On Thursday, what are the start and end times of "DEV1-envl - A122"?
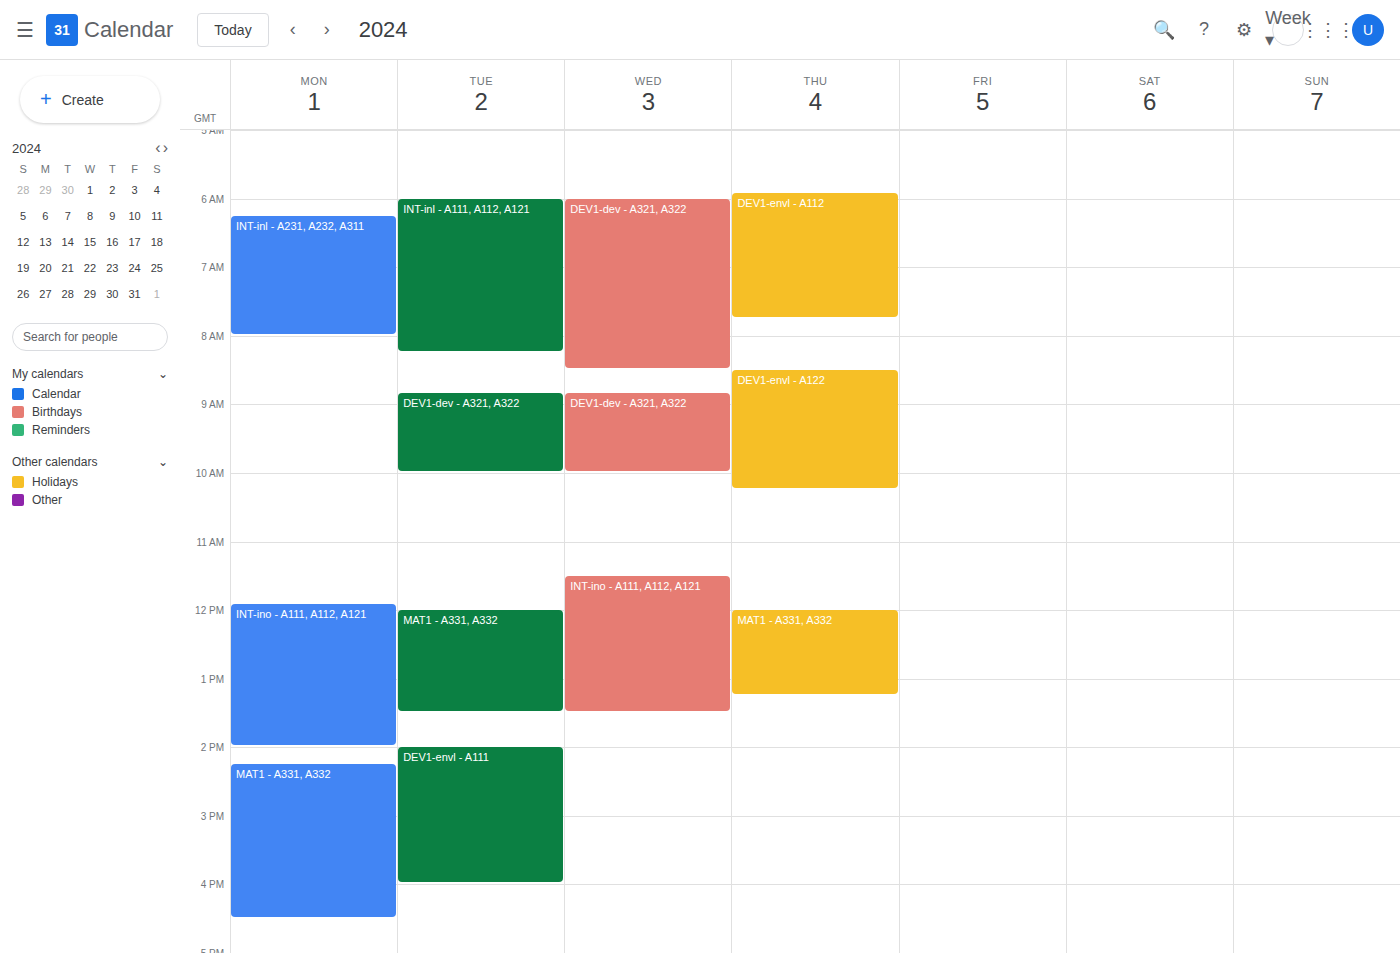
08:30 to 10:15